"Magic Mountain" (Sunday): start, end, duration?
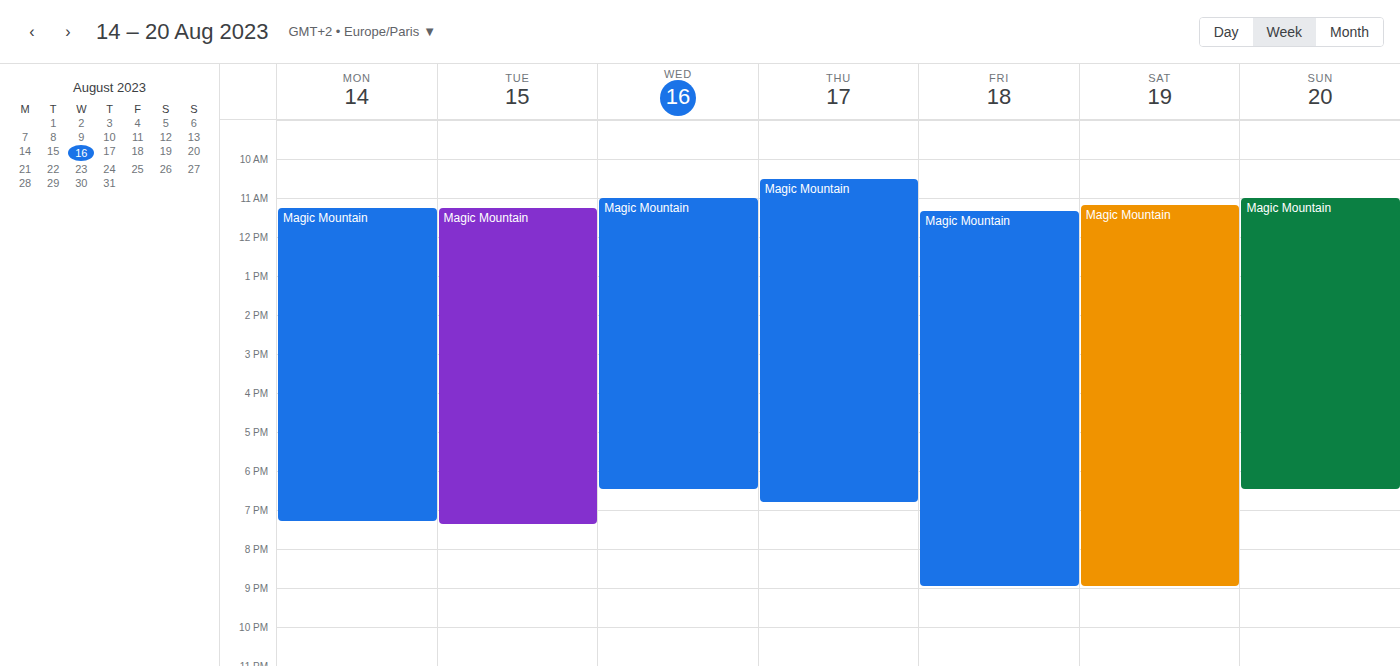
11:00 AM to 6:30 PM, 7 hours 30 minutes